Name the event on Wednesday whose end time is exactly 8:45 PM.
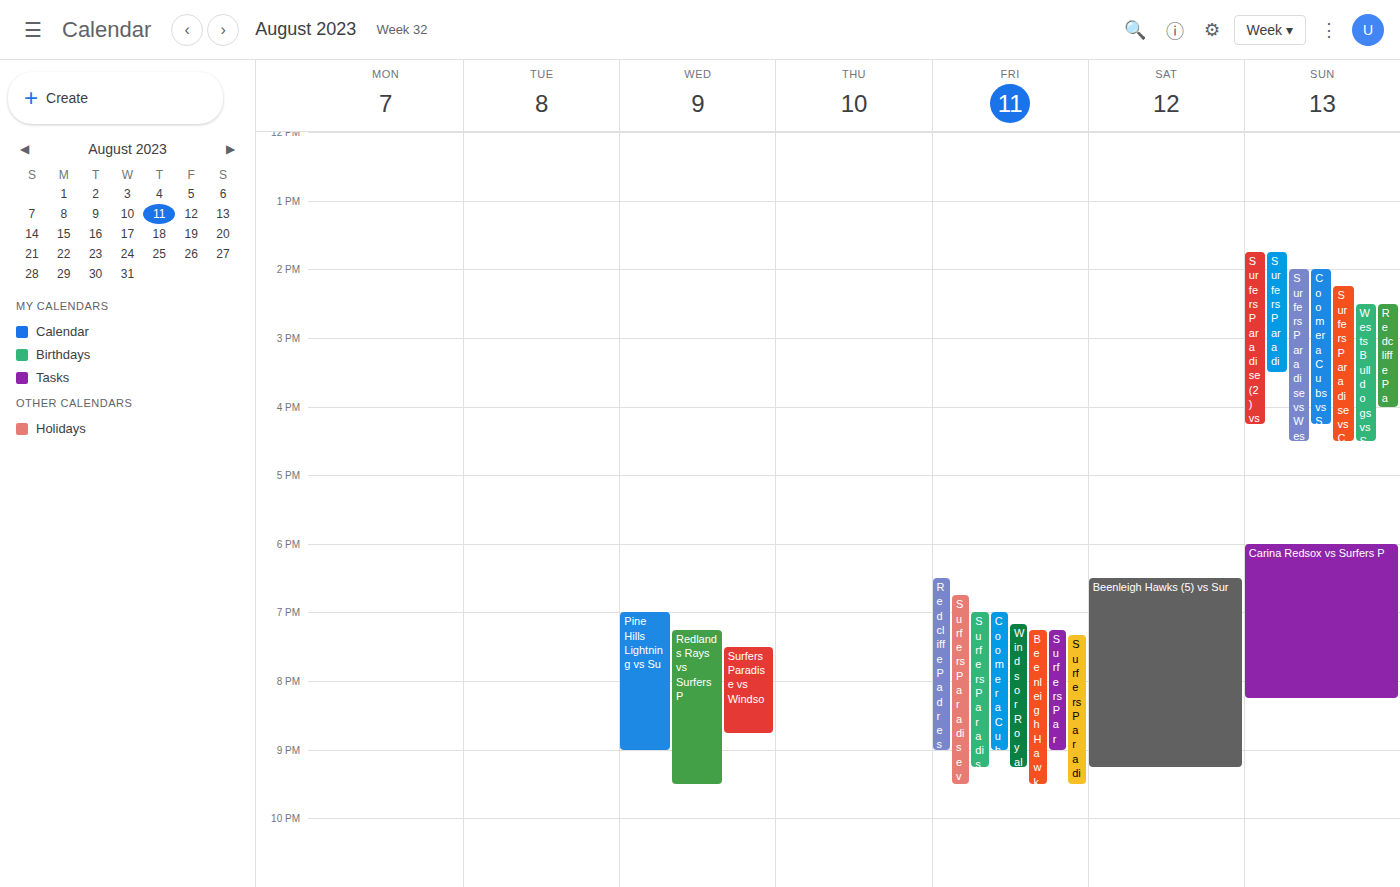
"Surfers Paradise vs Windso"